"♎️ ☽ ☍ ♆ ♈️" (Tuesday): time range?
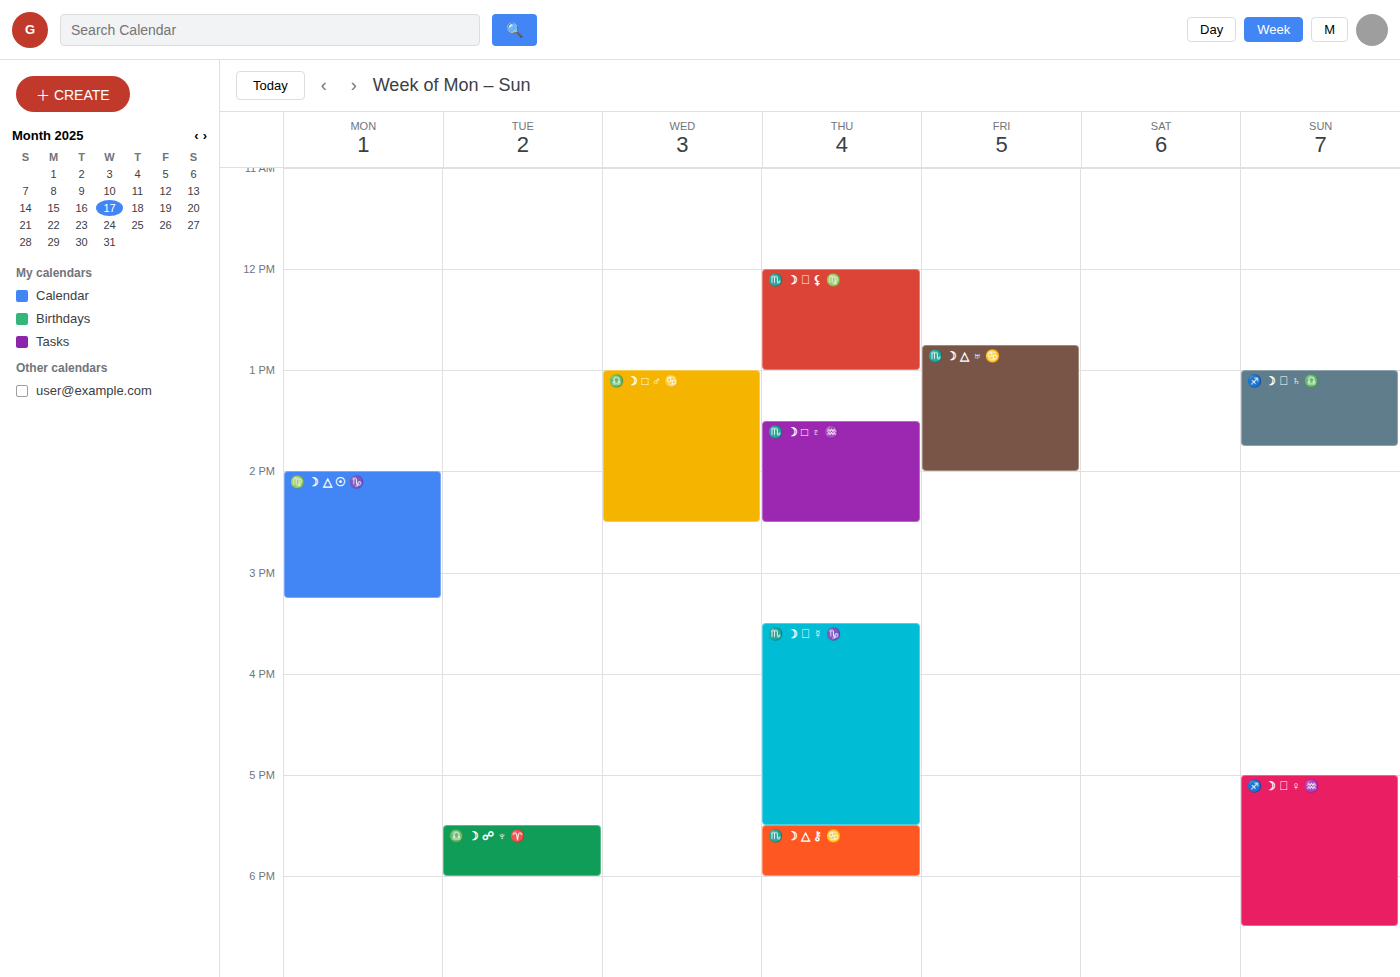
5:30 PM to 6:00 PM